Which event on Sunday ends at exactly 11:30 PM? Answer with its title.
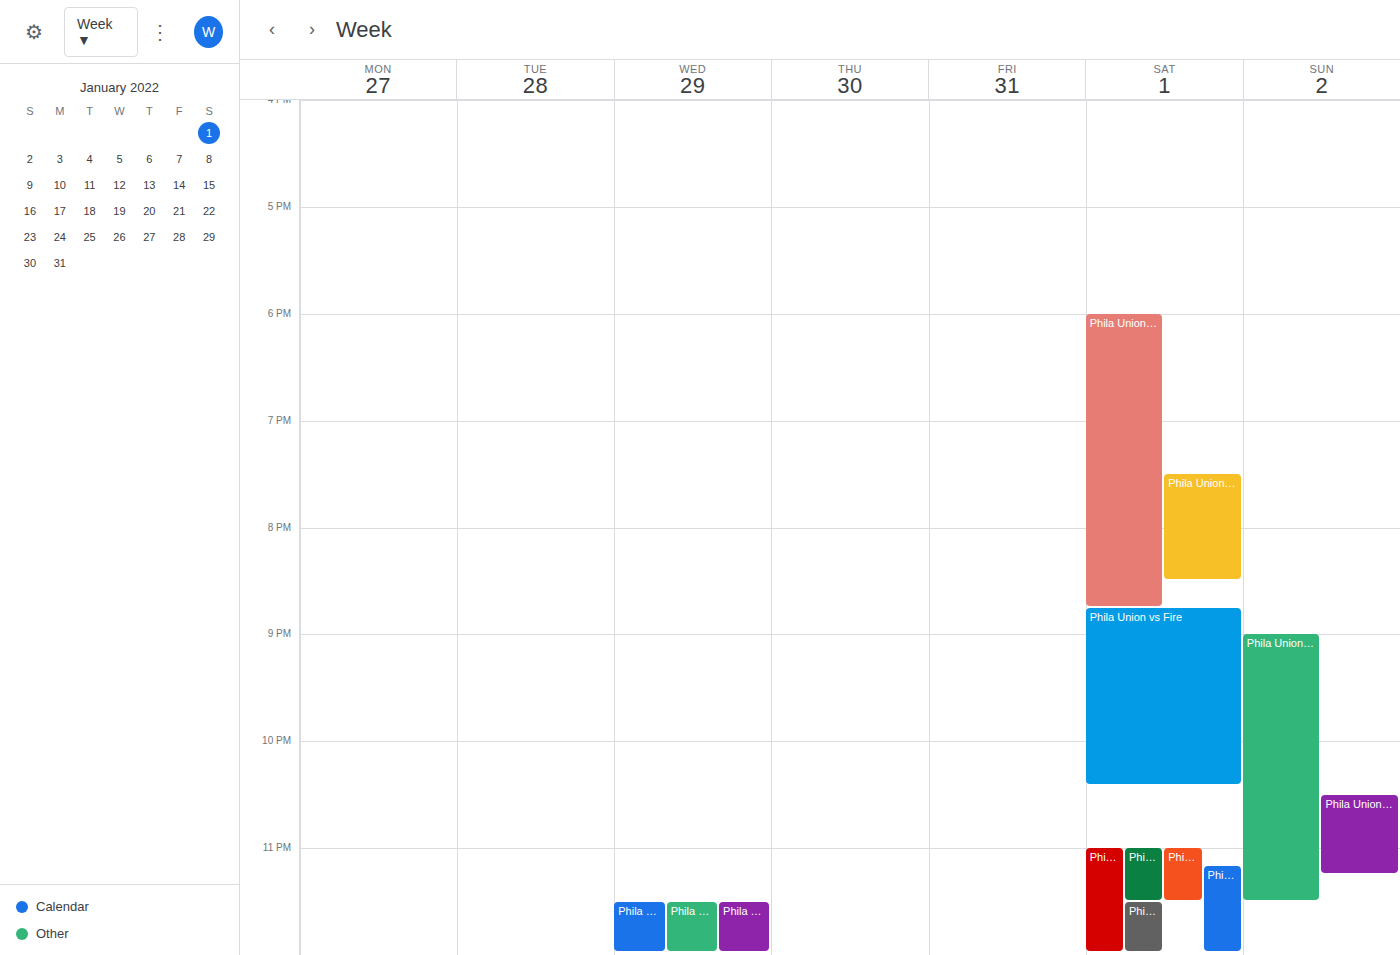
"Phila Union vs New York Ci"